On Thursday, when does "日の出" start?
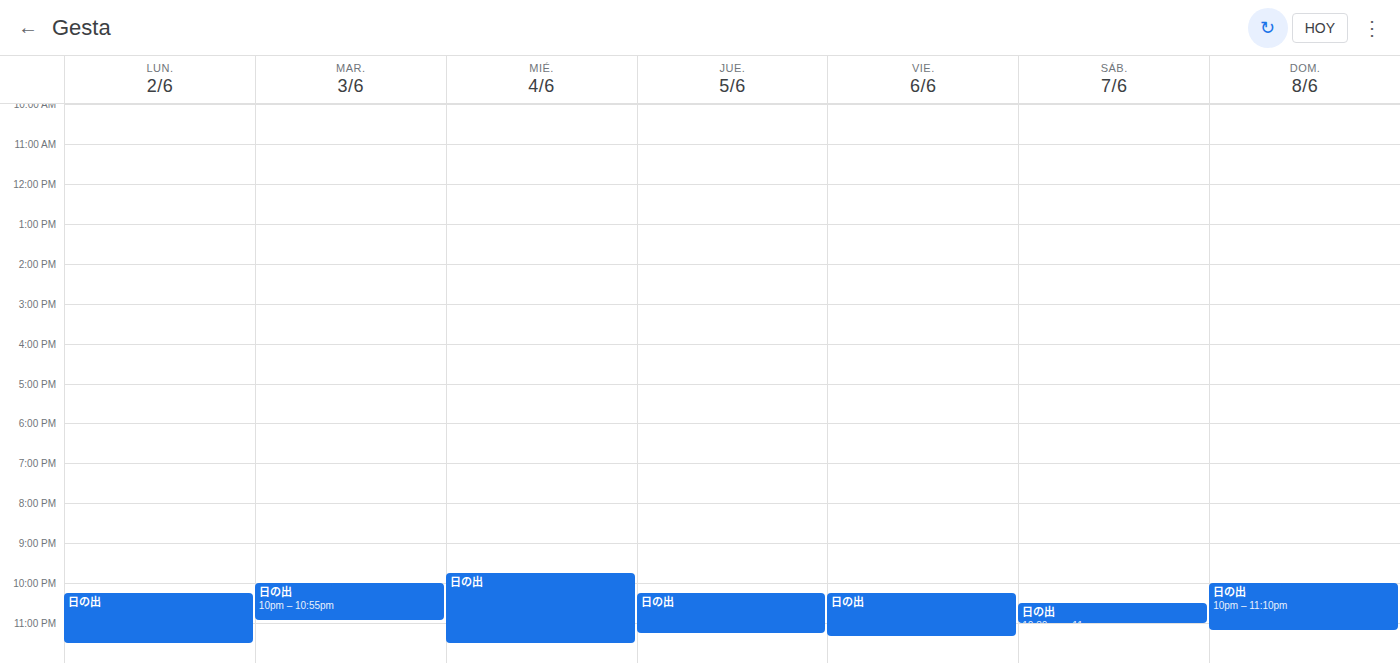
10:15 PM